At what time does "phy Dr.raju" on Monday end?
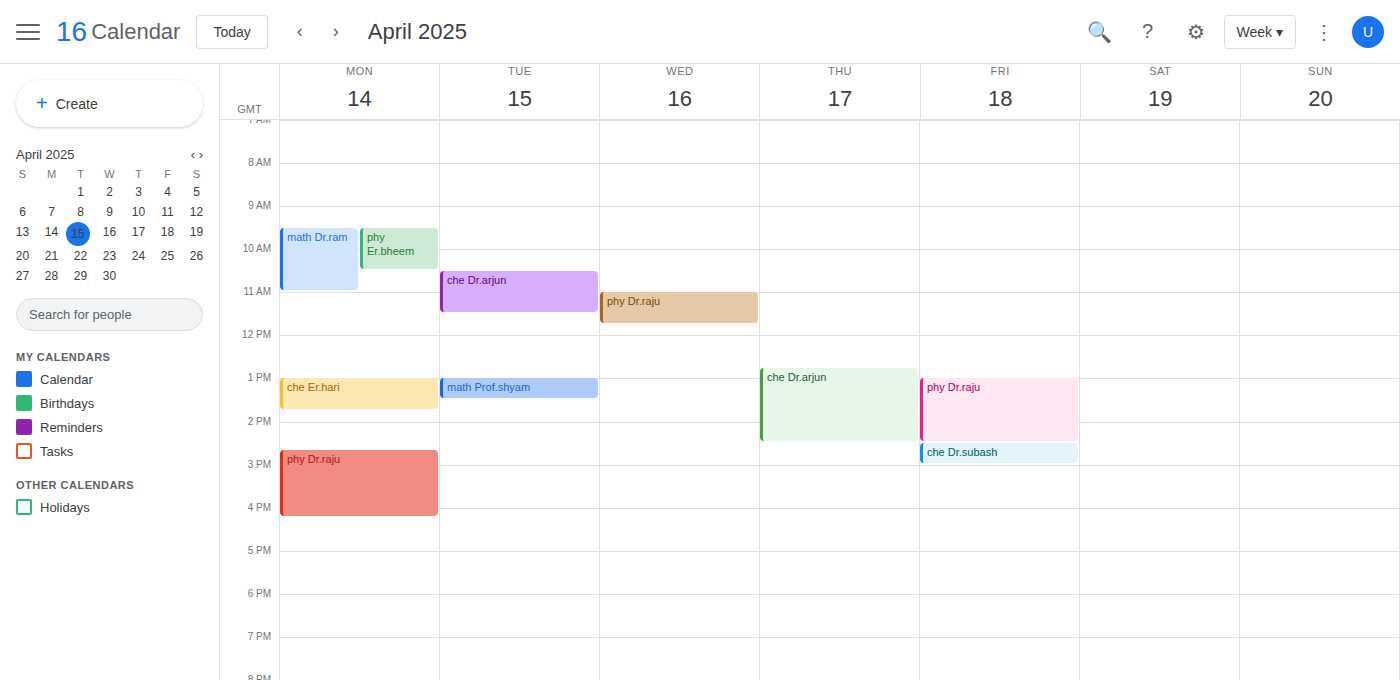
4:15 PM